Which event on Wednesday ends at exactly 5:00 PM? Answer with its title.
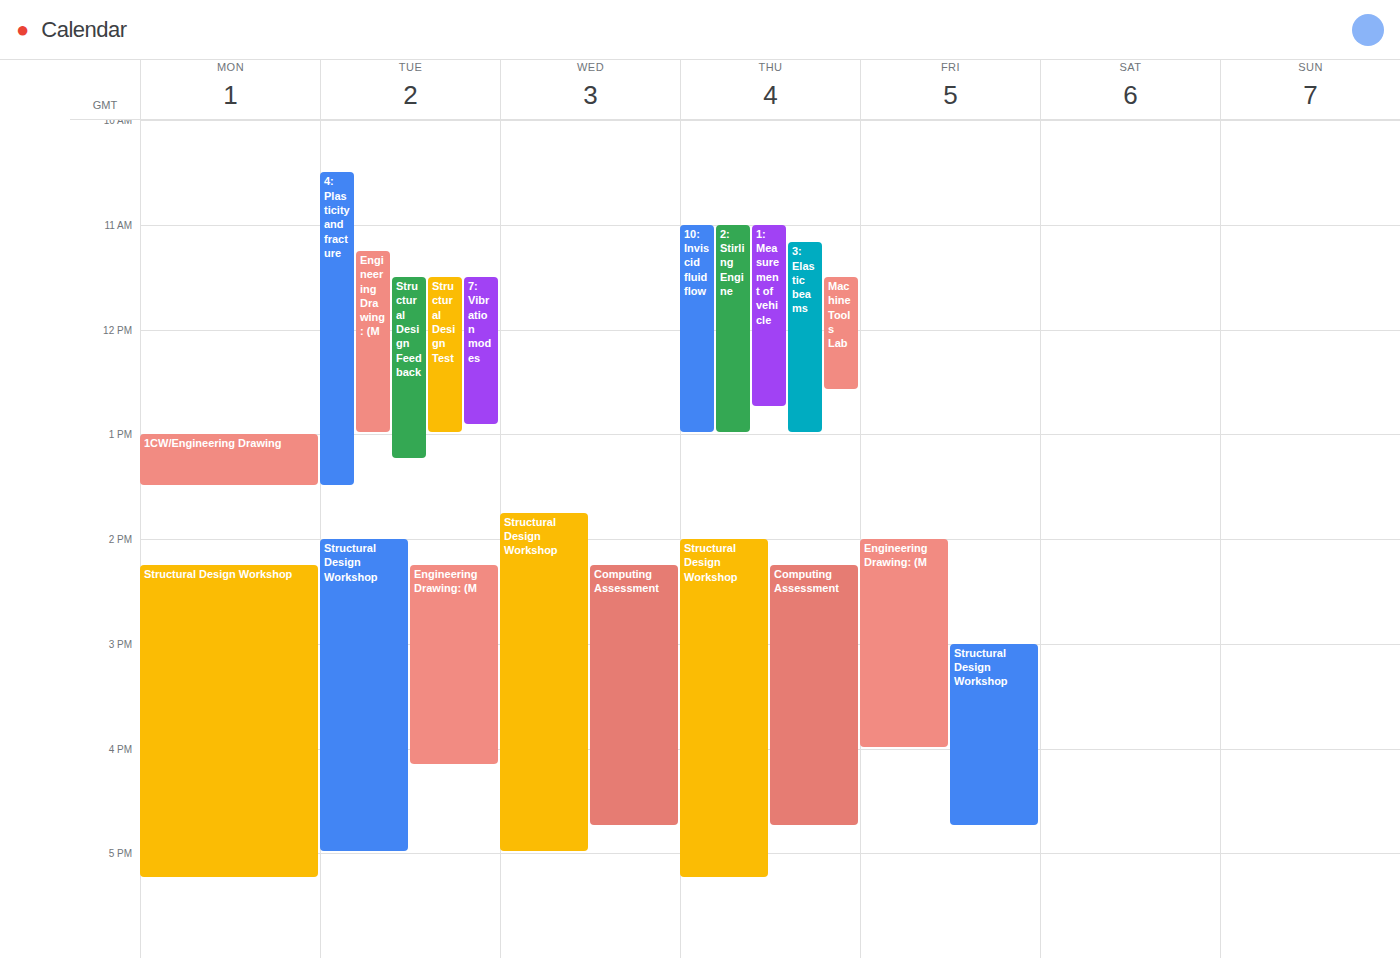
"Structural Design Workshop"